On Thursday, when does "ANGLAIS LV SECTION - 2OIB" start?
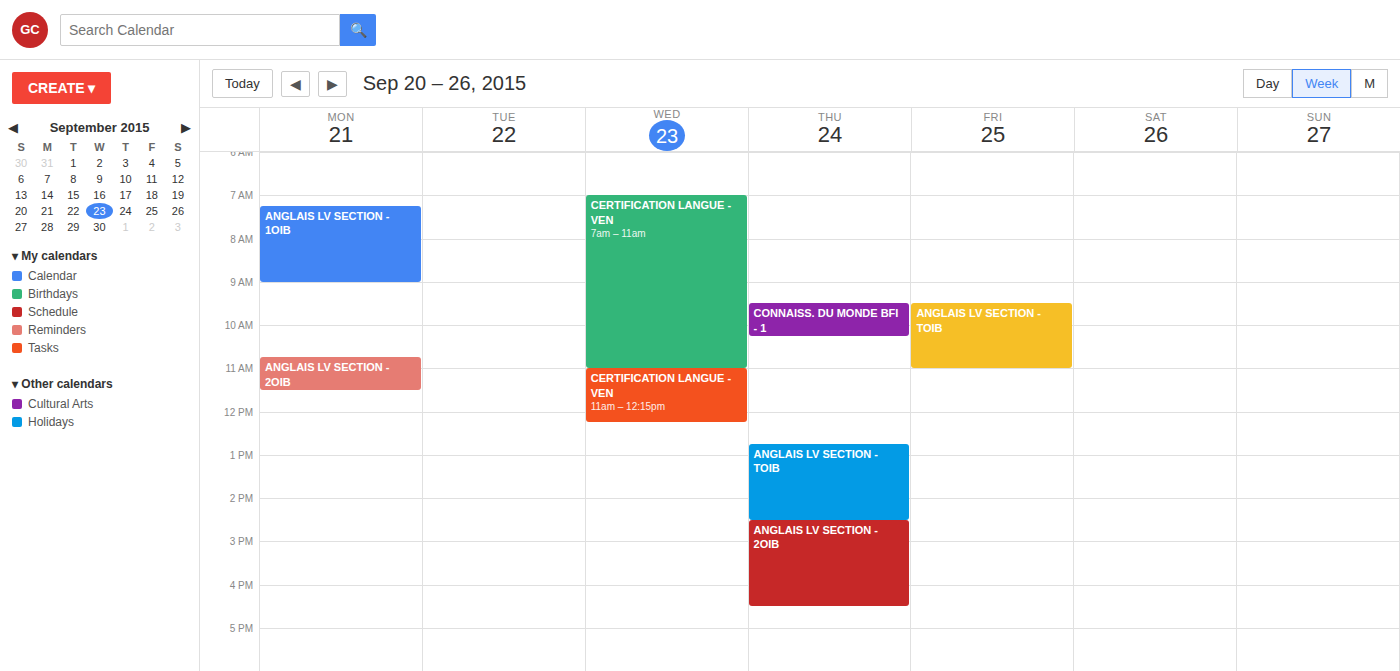
2:30 PM